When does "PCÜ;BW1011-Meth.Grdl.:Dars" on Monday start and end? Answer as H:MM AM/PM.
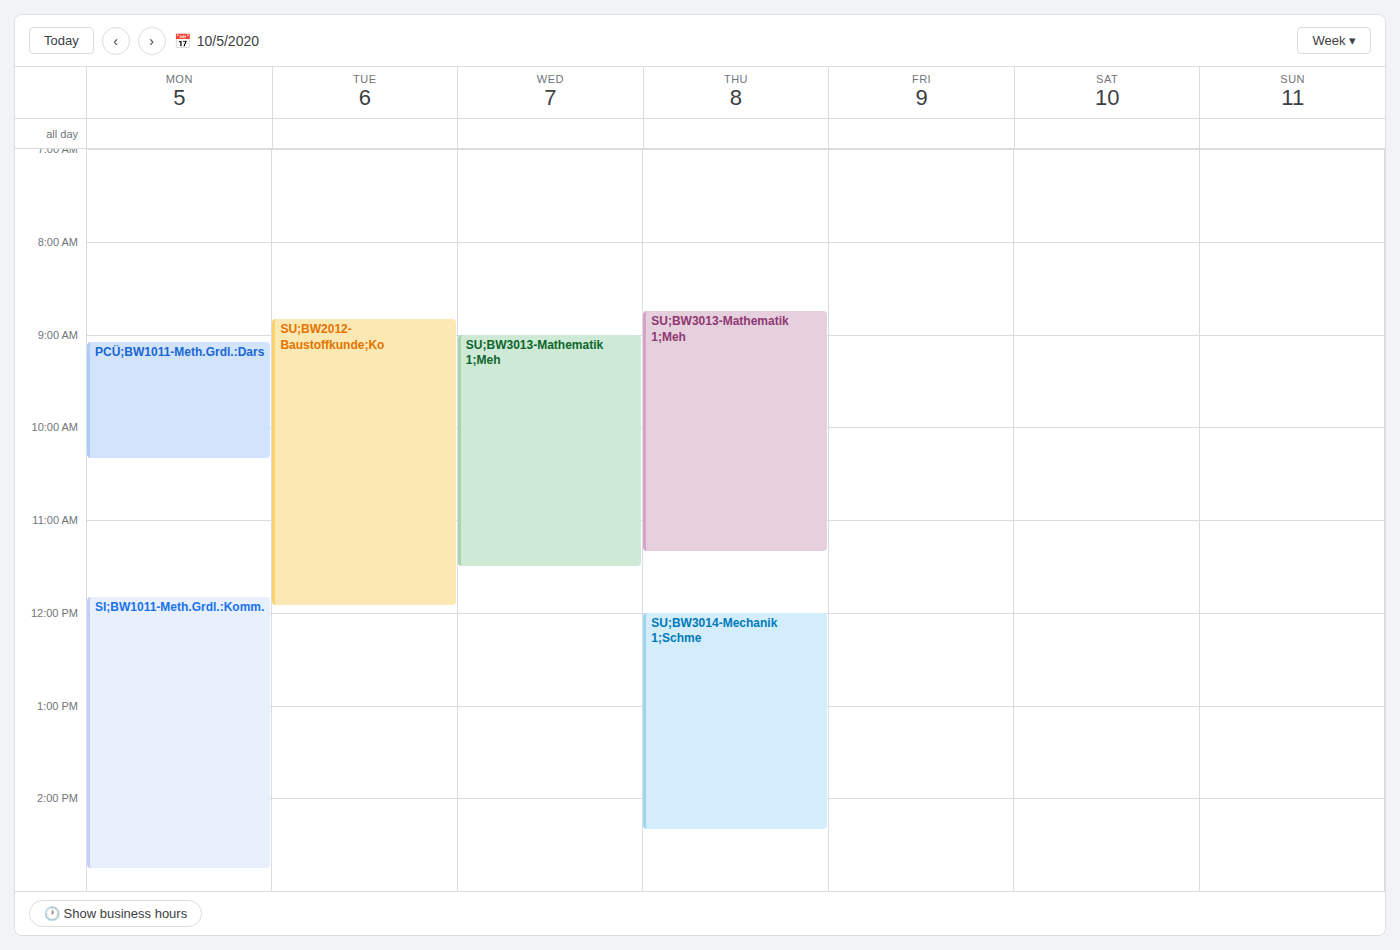
9:05 AM to 10:20 AM